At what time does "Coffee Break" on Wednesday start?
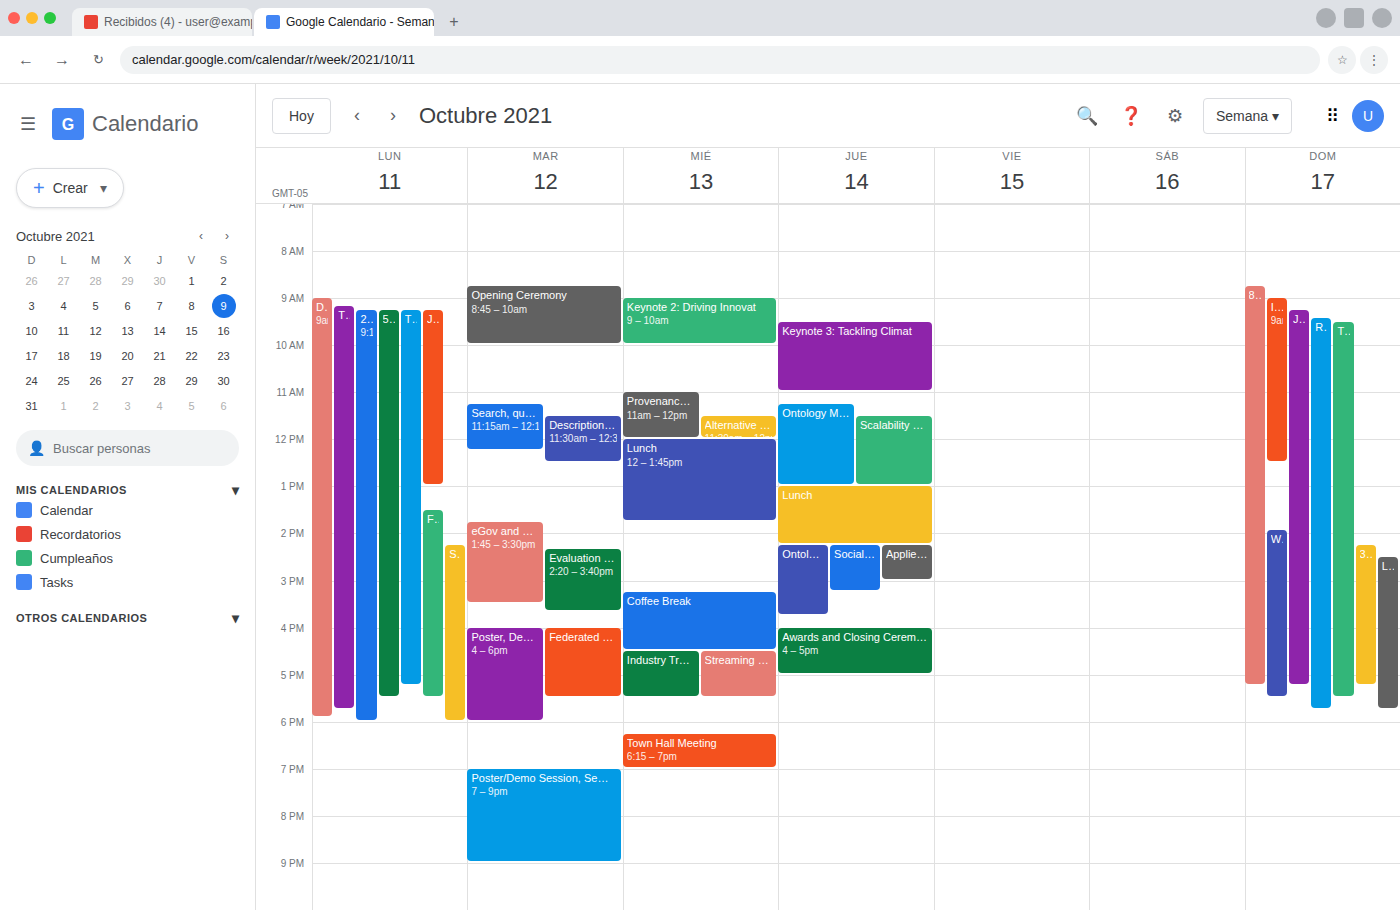
3:15 PM